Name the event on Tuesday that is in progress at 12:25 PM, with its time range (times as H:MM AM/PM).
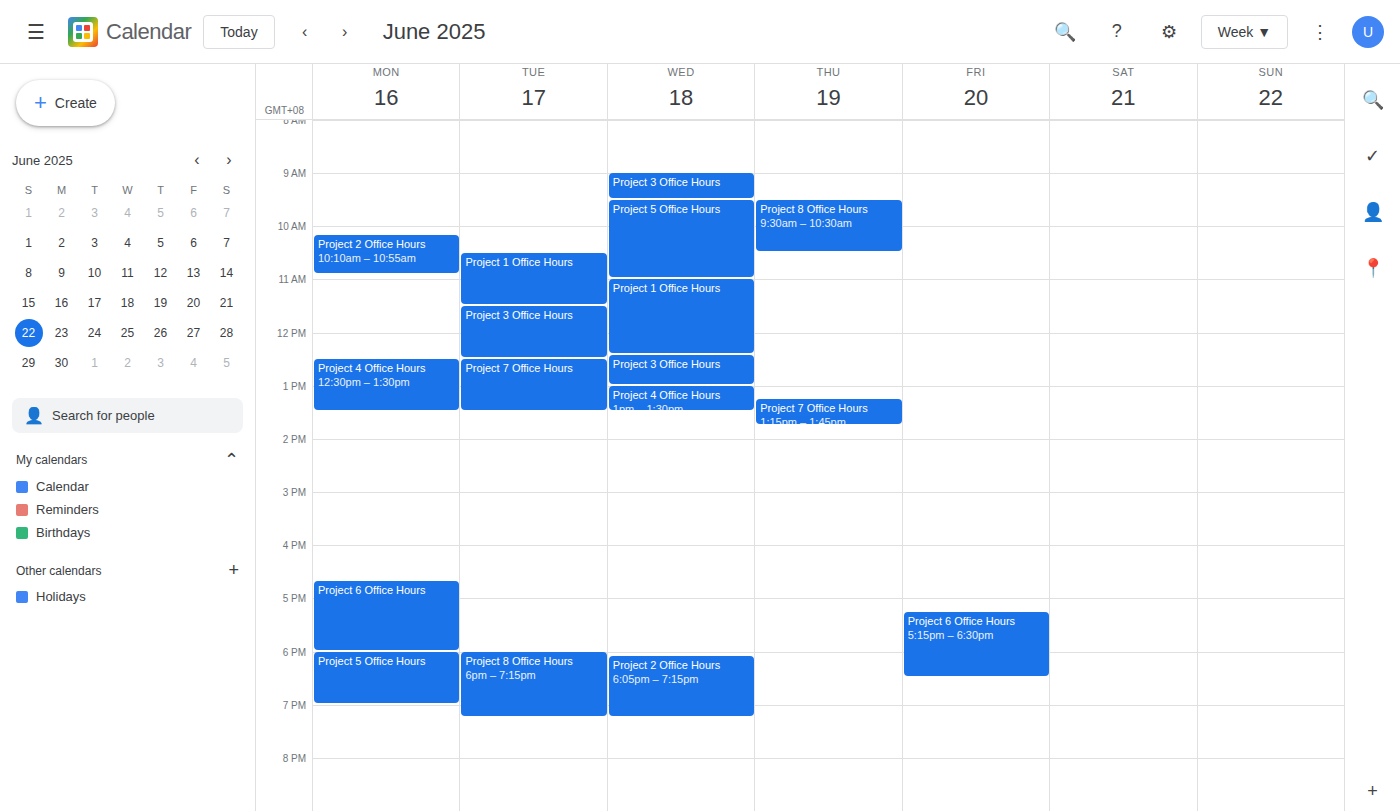
"Project 3 Office Hours", 11:30 AM to 12:30 PM